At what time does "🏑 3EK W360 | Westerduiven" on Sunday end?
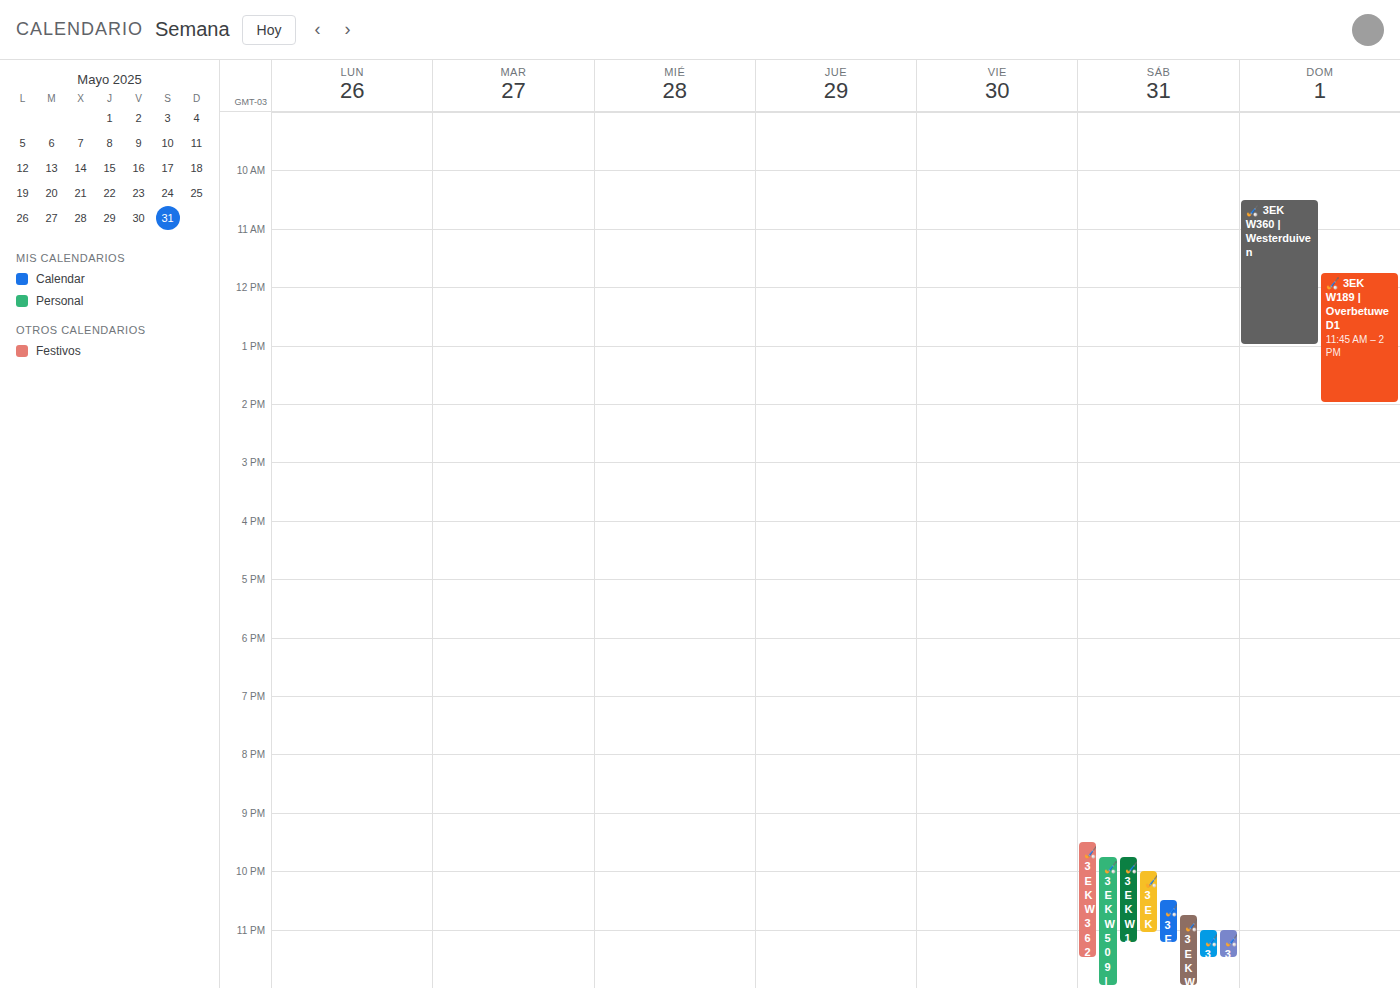
1:00 PM